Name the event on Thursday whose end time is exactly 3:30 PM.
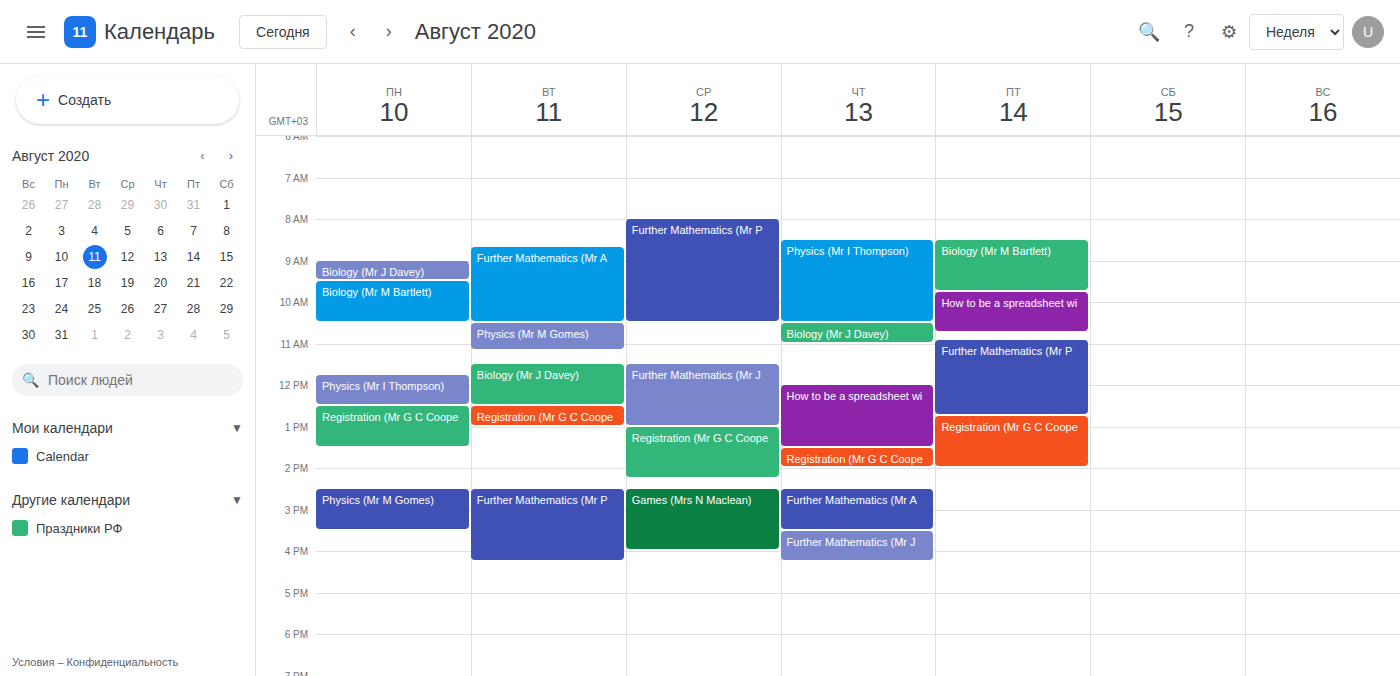
"Further Mathematics (Mr A"